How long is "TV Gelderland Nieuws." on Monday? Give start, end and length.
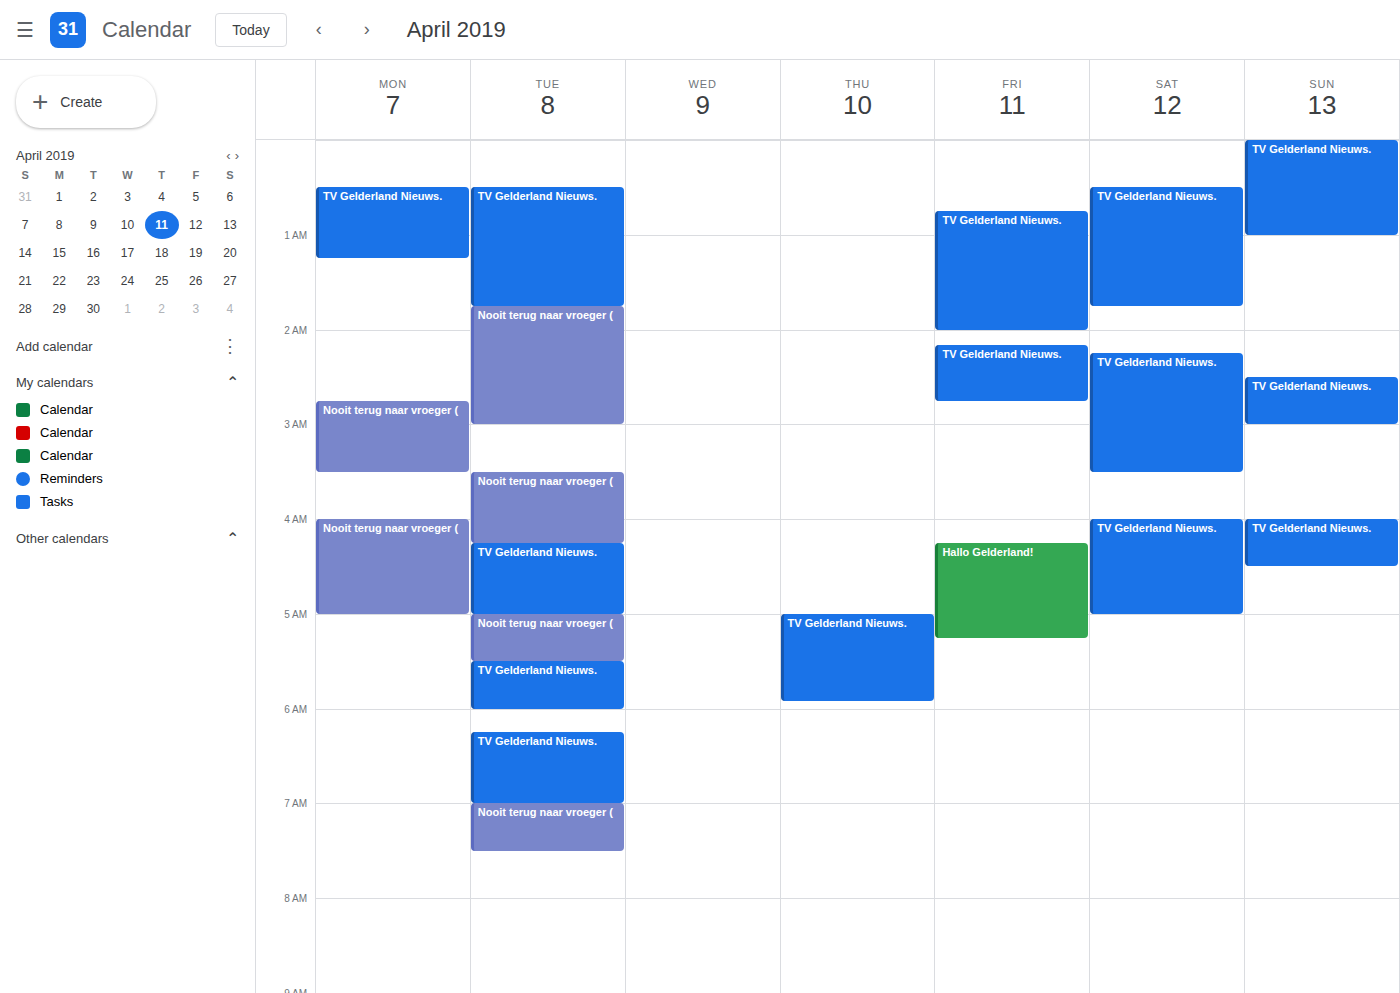
12:30 AM to 1:15 AM, 45 minutes